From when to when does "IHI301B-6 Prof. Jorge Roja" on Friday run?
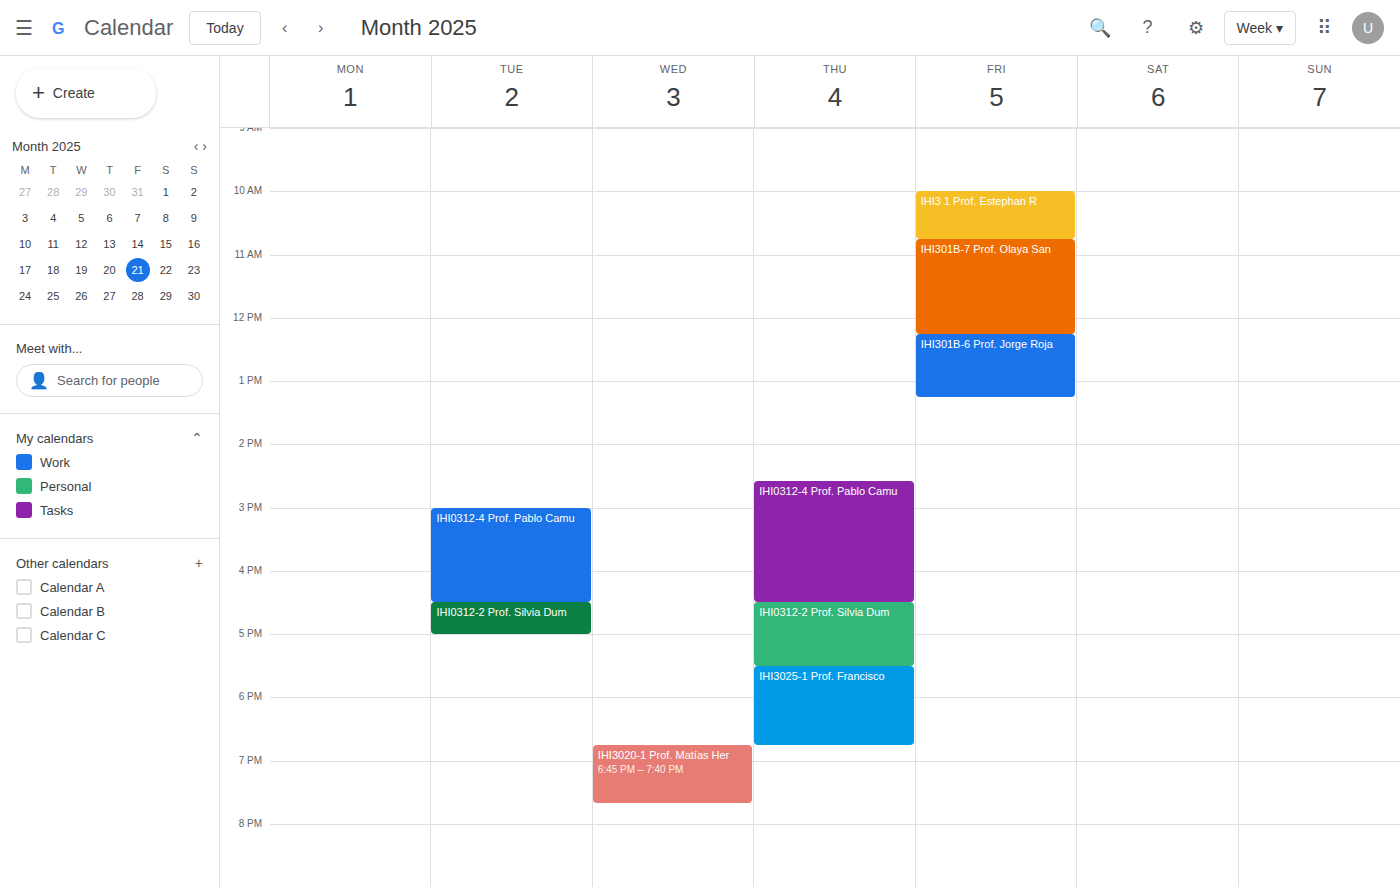
12:15 PM to 1:15 PM